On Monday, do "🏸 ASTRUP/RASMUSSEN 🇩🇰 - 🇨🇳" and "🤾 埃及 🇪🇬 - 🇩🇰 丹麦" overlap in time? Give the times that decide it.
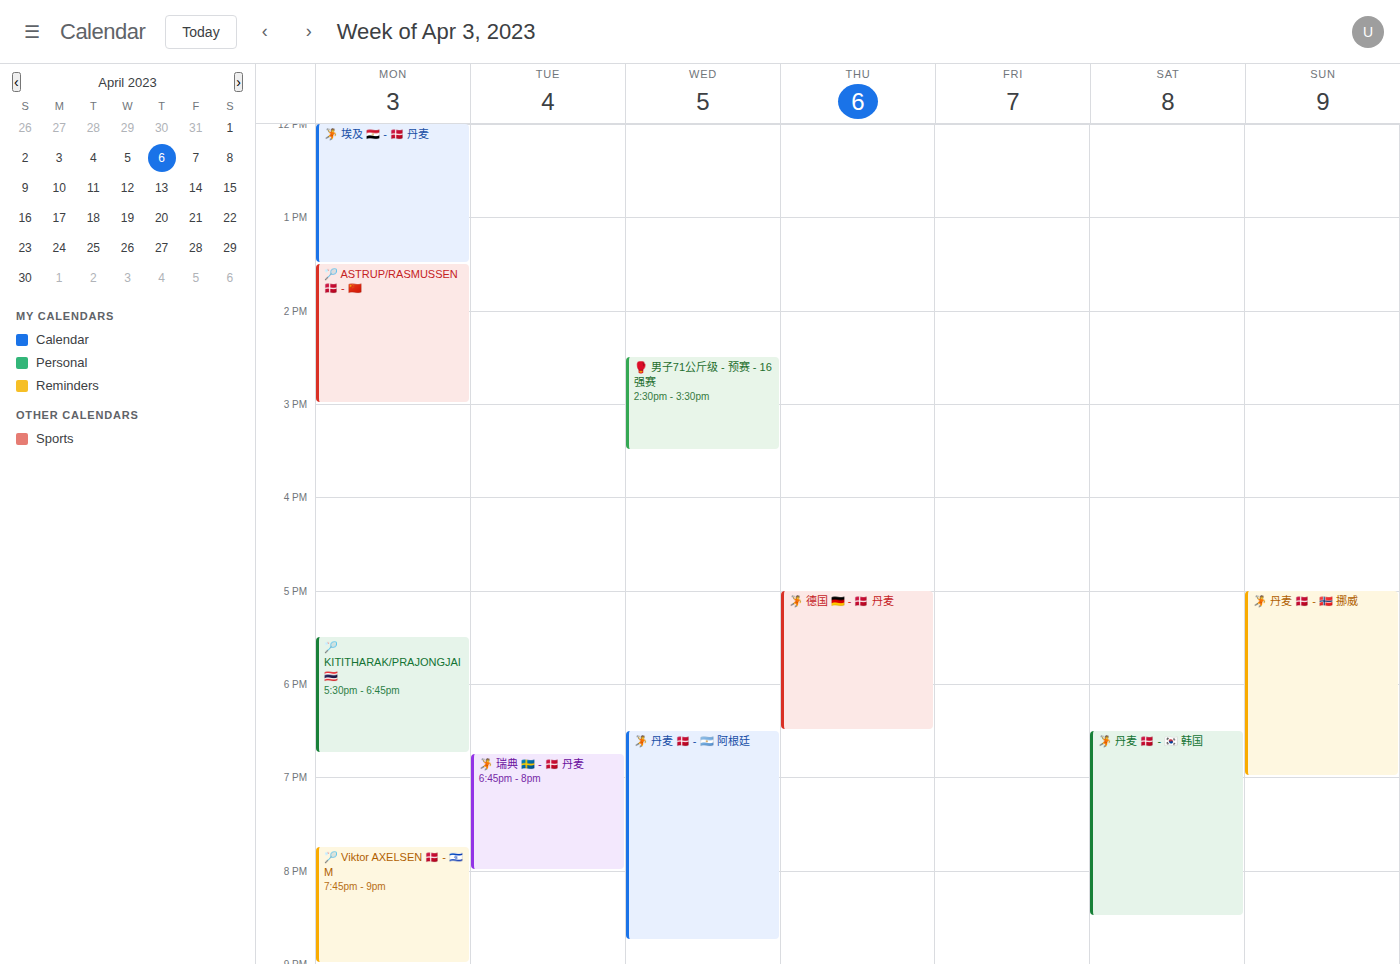
"🤾 埃及 🇪🇬 - 🇩🇰 丹麦" ends at 13:30, exactly when "🏸 ASTRUP/RASMUSSEN 🇩🇰 - 🇨🇳" starts -- they touch but do not overlap.